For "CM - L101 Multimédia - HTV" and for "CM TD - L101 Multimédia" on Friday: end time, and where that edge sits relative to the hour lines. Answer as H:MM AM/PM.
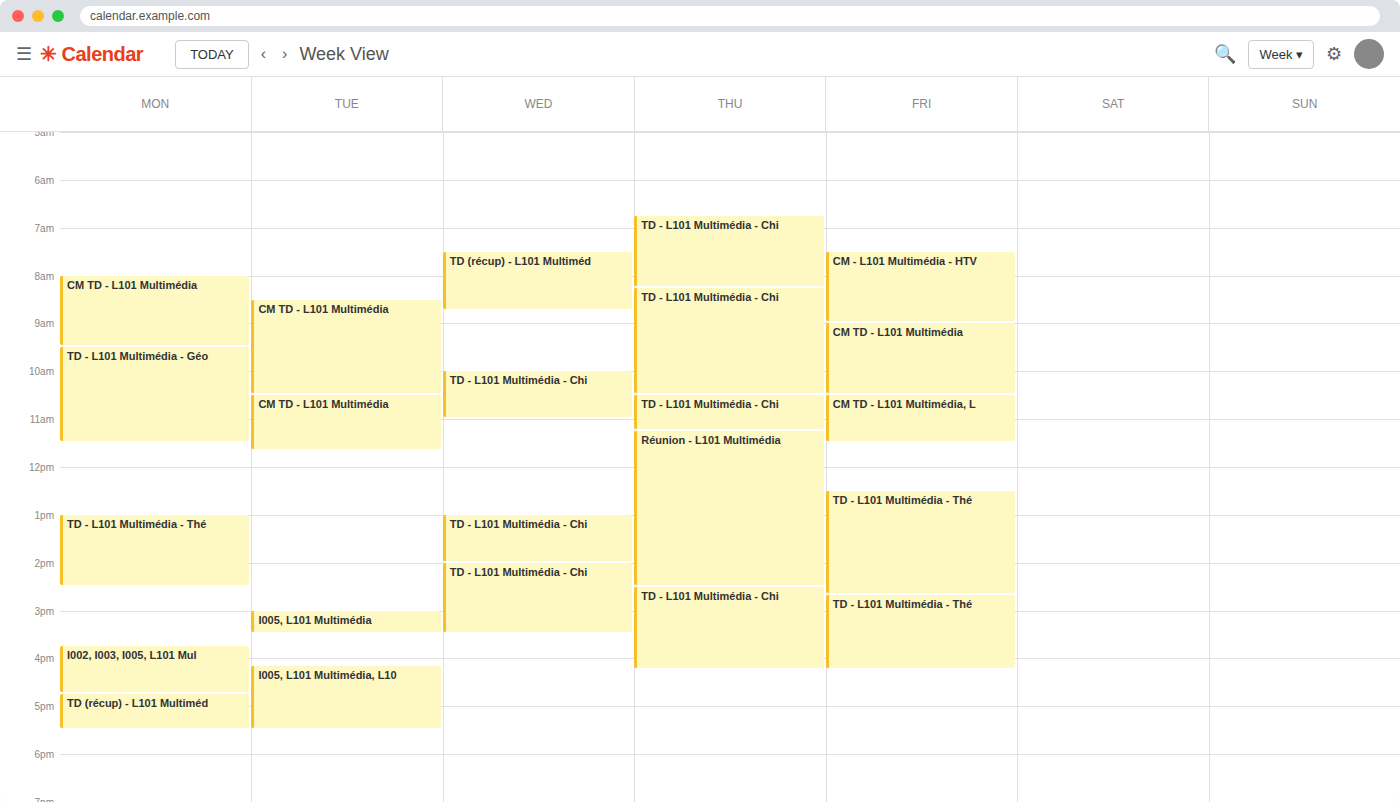
"CM - L101 Multimédia - HTV": 9:00 AM, exactly on the 9 AM line. "CM TD - L101 Multimédia": 10:30 AM, halfway between the 10 AM and 11 AM lines.